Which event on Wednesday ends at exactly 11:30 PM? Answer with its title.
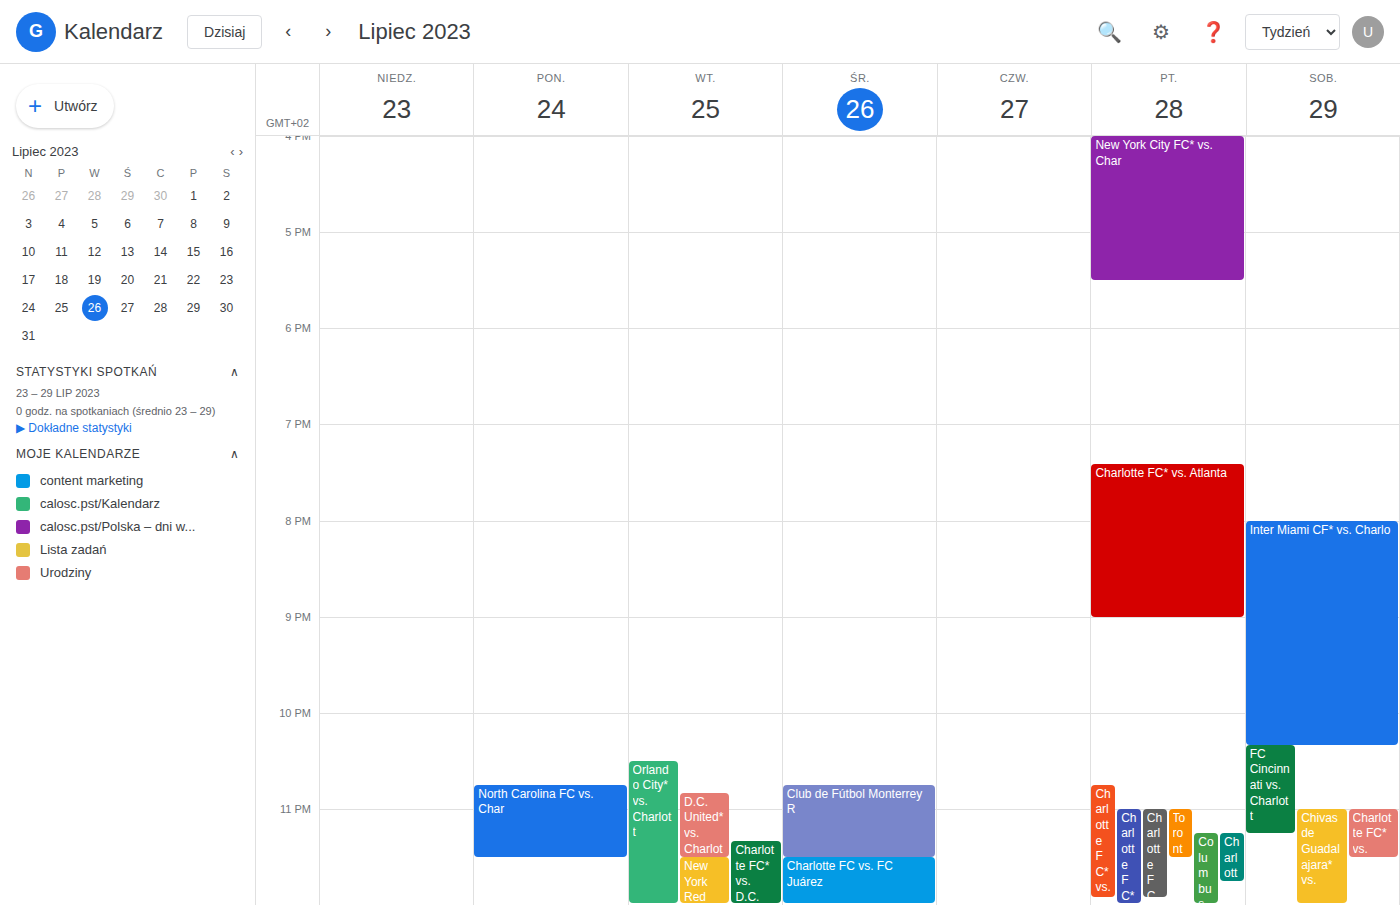
"Club de Fútbol Monterrey R"